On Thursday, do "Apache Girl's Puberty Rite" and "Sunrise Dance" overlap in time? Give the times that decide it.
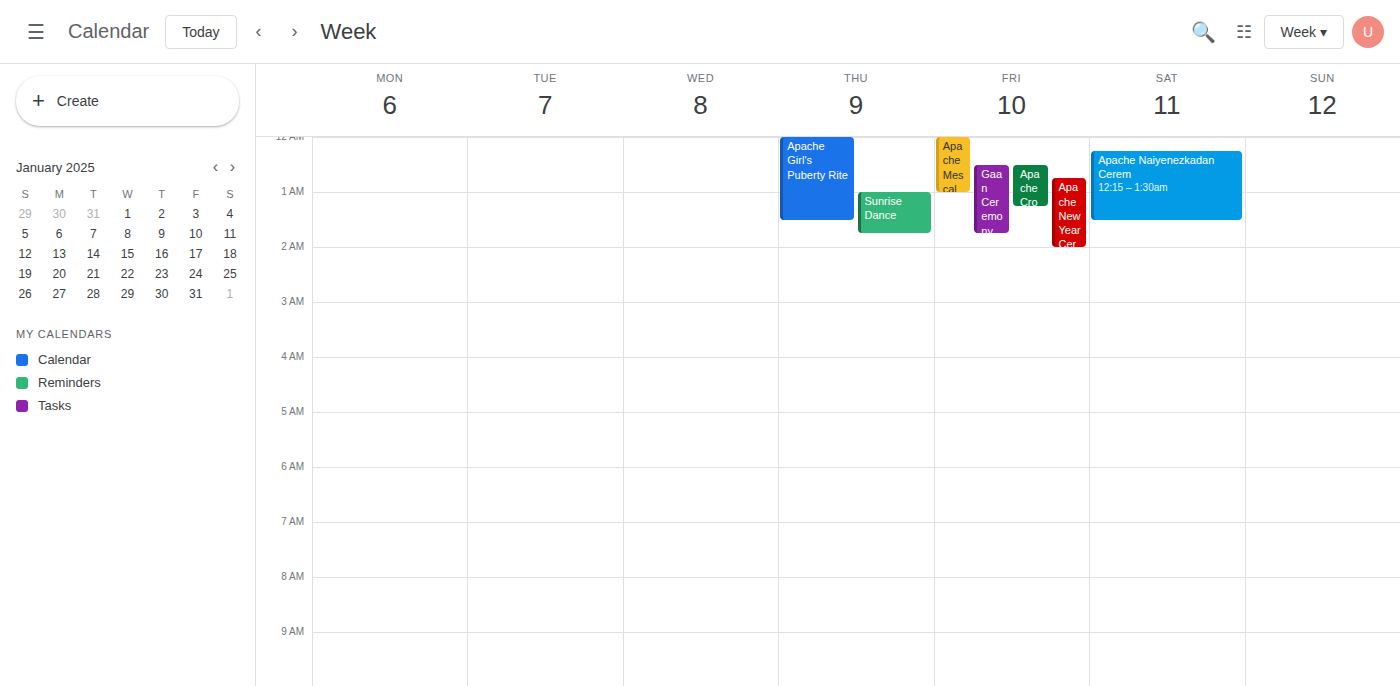
"Sunrise Dance" starts at 1:00 AM, before "Apache Girl's Puberty Rite" ends at 1:30 AM -- they overlap.